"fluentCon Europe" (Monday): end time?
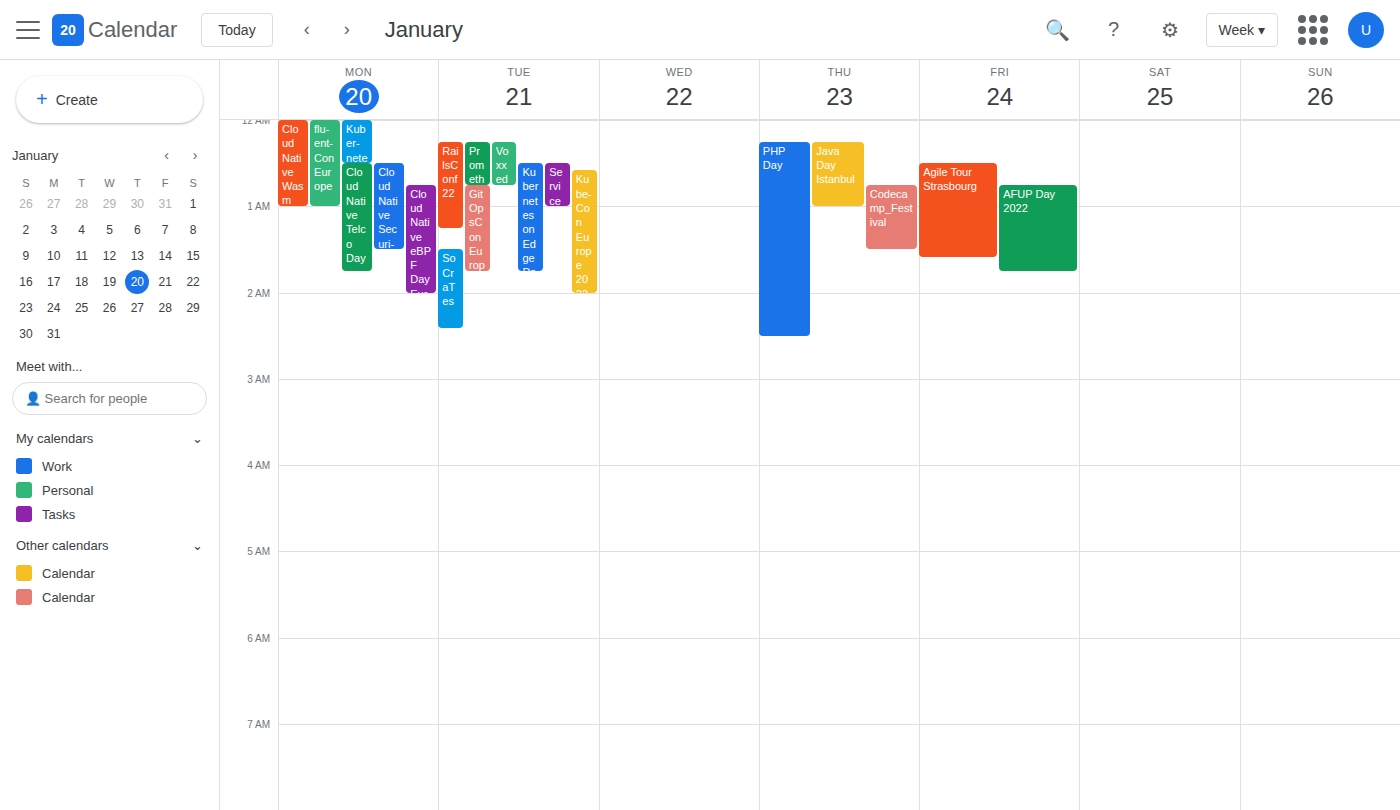
1:00 AM